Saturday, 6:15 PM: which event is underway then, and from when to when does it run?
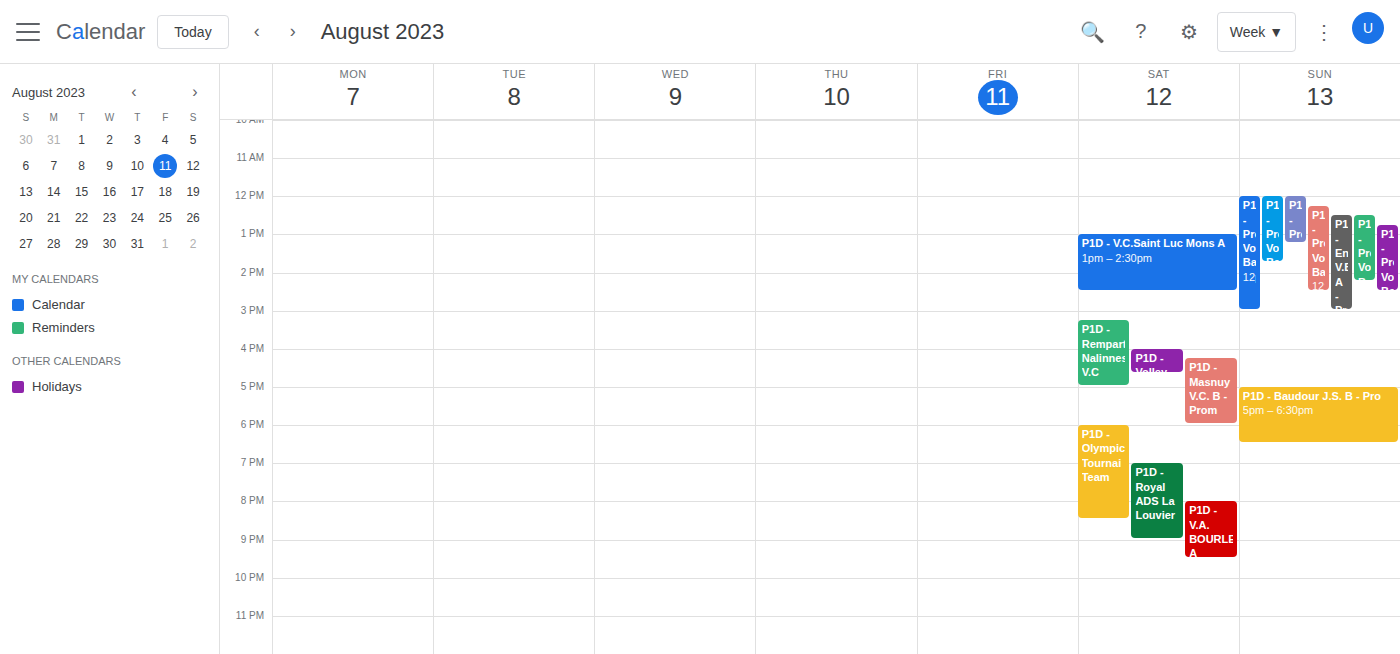
"P1D - Olympic Tournai Team", 6:00 PM to 8:30 PM